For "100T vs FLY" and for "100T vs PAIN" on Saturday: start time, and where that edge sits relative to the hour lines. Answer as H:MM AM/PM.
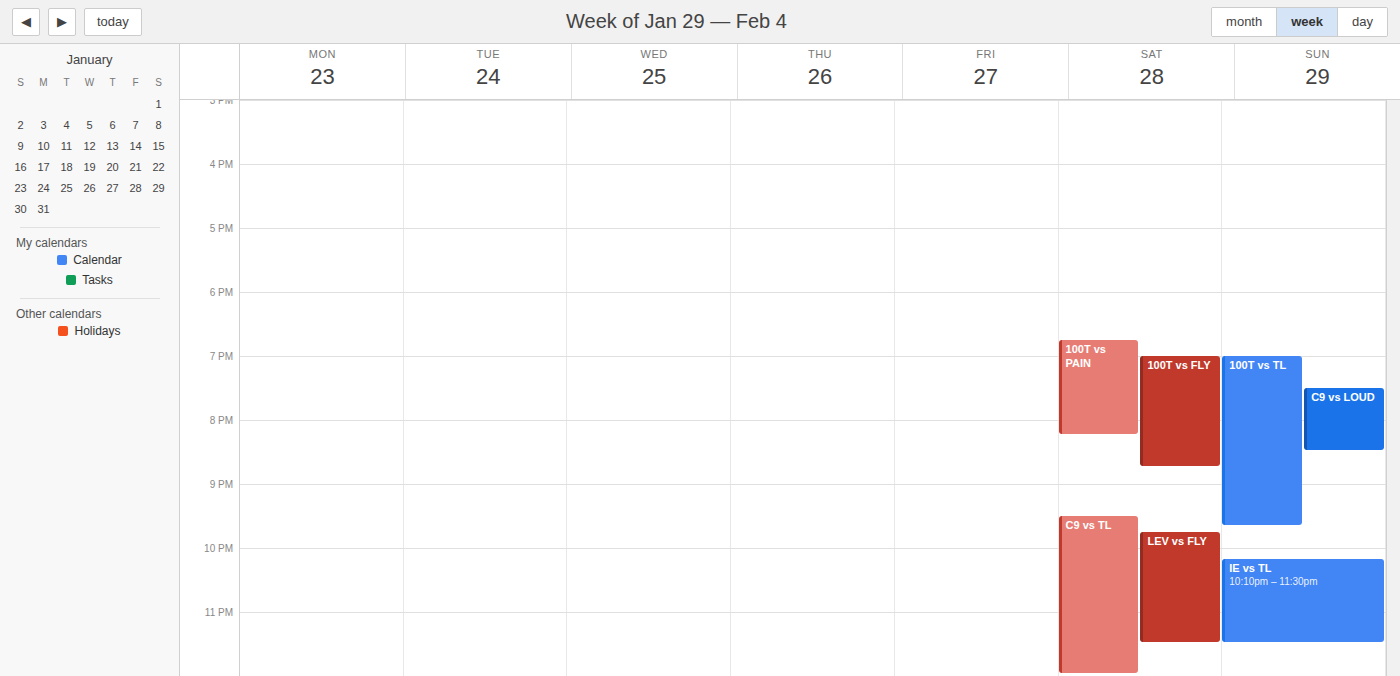
"100T vs FLY": 7:00 PM, exactly on the 7 PM line. "100T vs PAIN": 6:45 PM, neither: three quarters of the way from the 6 PM line to the 7 PM line.